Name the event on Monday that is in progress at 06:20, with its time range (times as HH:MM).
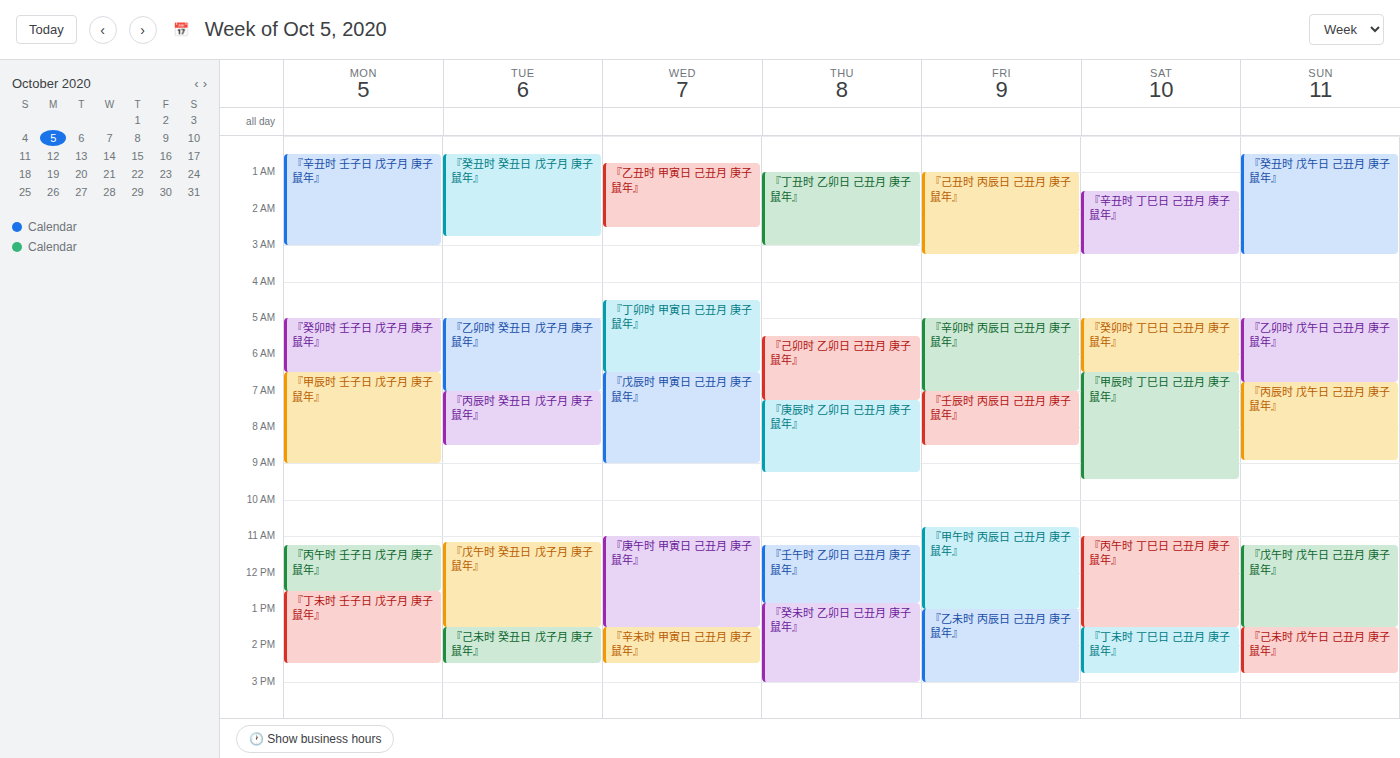
"『癸卯时 壬子日 戊子月 庚子鼠年』", 05:00 to 06:30